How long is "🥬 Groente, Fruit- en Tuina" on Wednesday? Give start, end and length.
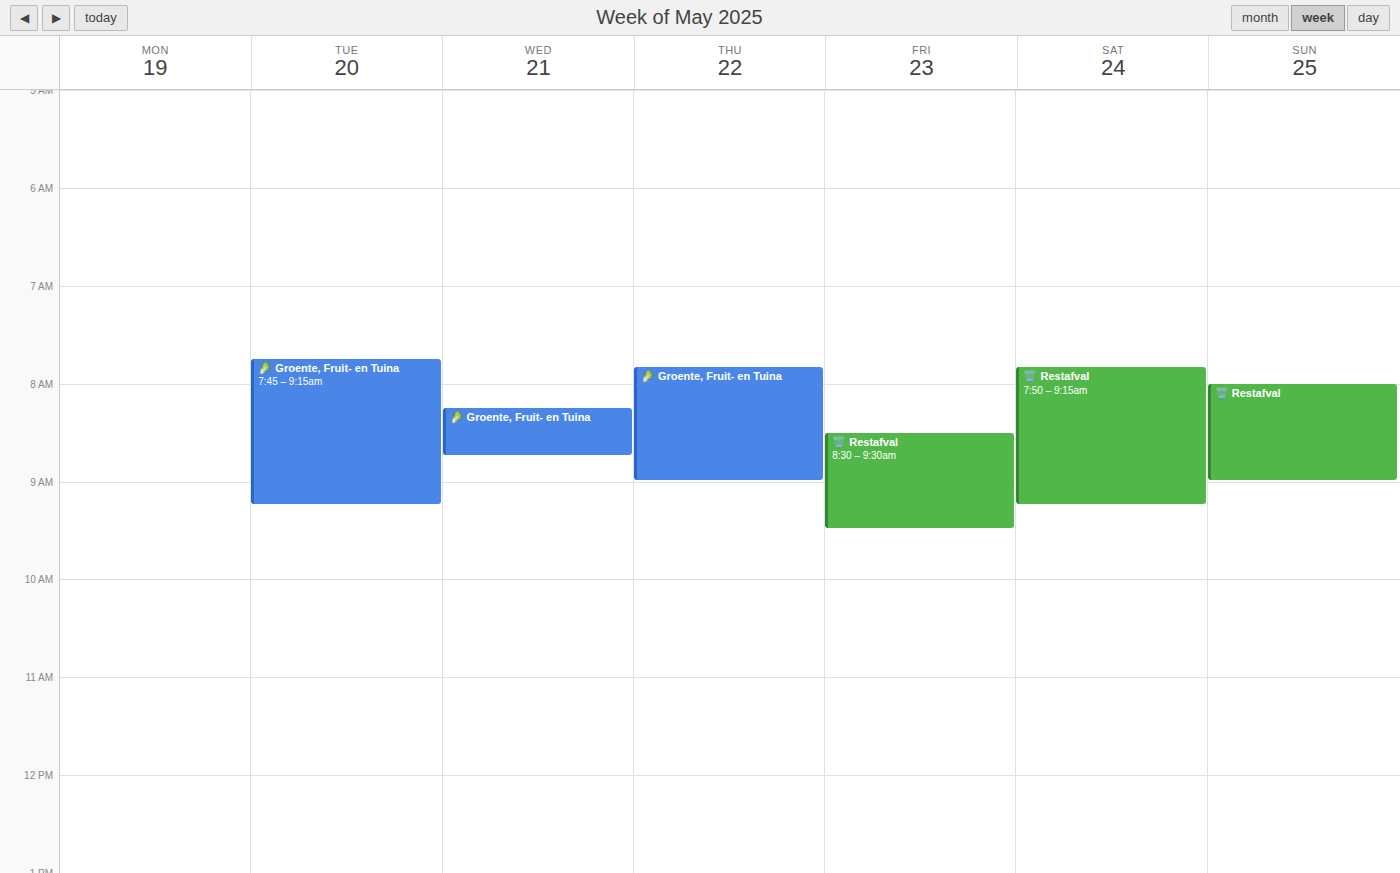
8:15 AM to 8:45 AM, 30 minutes